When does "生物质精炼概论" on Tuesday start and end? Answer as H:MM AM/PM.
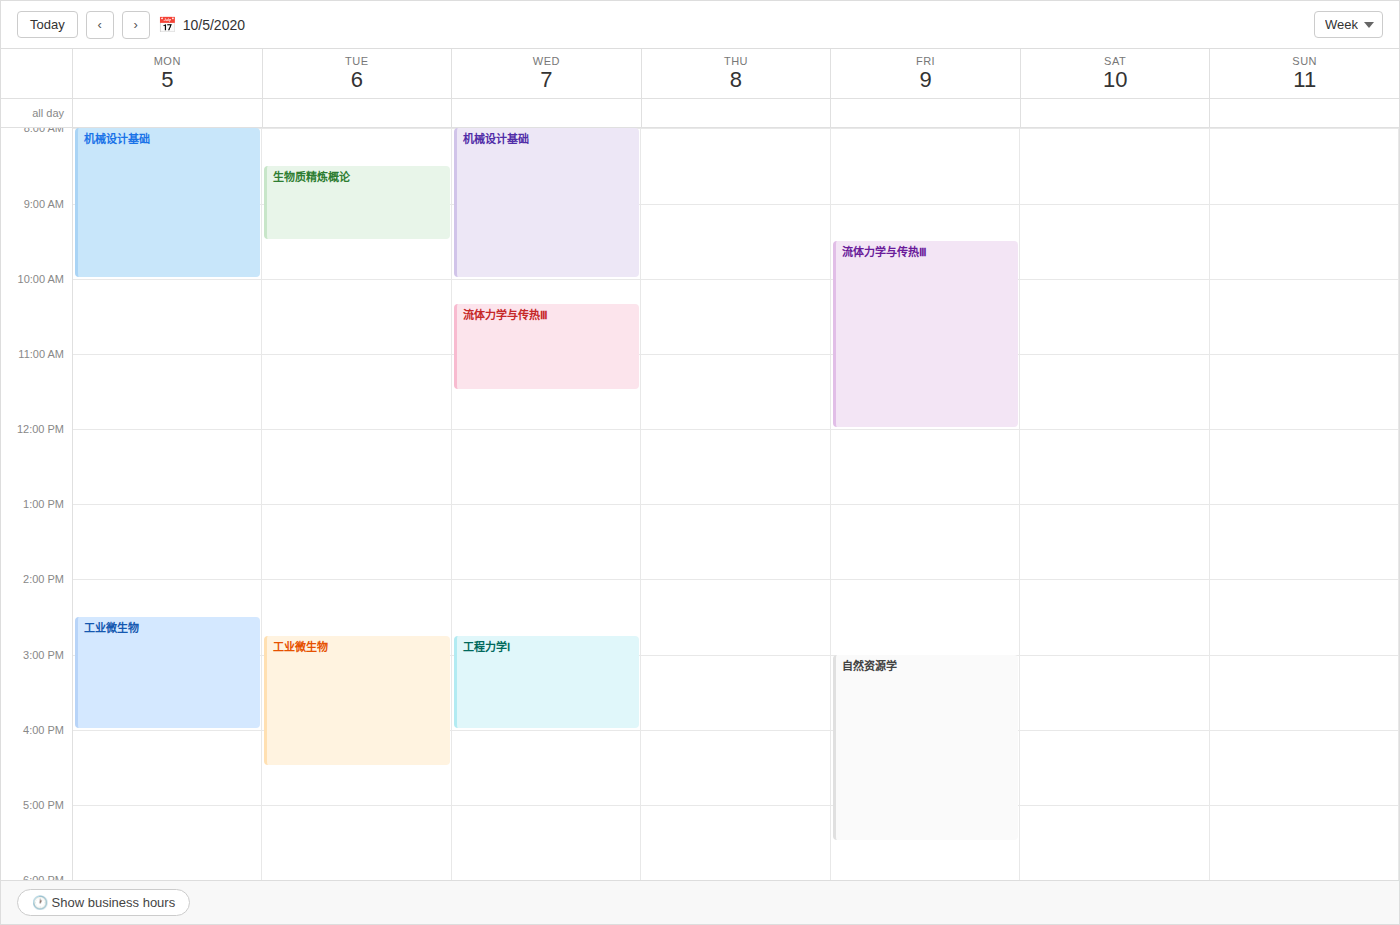
8:30 AM to 9:30 AM